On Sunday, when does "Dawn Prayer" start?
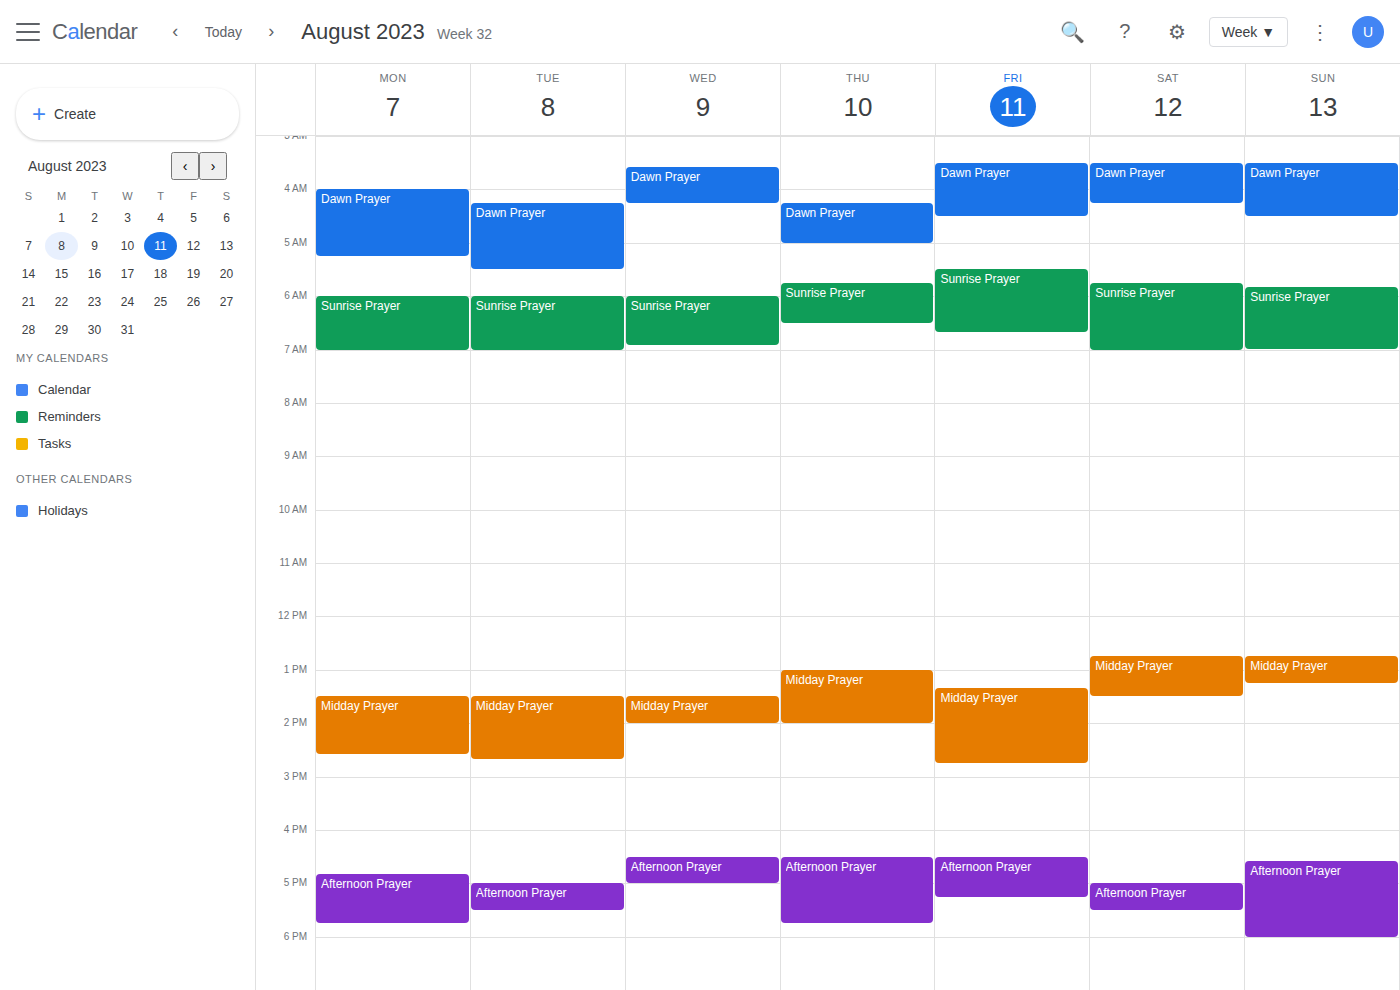
03:30